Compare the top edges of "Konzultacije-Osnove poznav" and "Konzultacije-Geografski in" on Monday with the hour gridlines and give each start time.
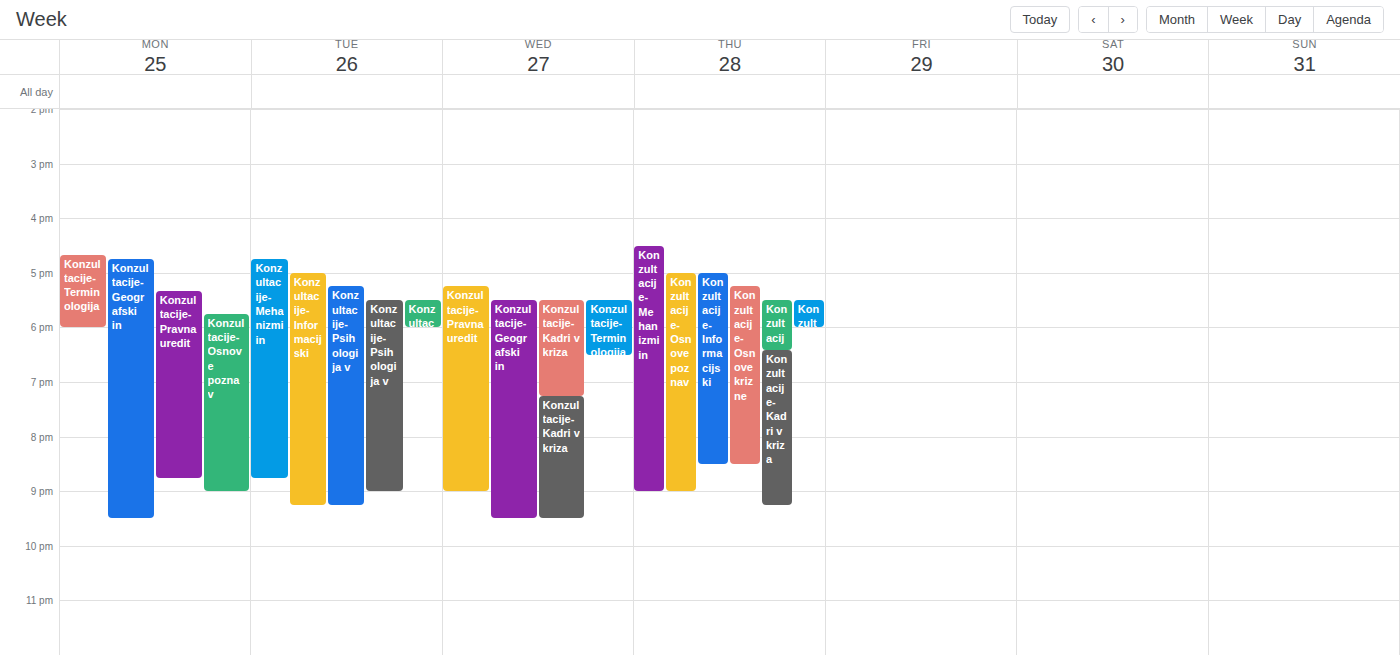
"Konzultacije-Osnove poznav": 5:45 PM, neither: three quarters of the way from the 5 PM line to the 6 PM line. "Konzultacije-Geografski in": 4:45 PM, neither: three quarters of the way from the 4 PM line to the 5 PM line.